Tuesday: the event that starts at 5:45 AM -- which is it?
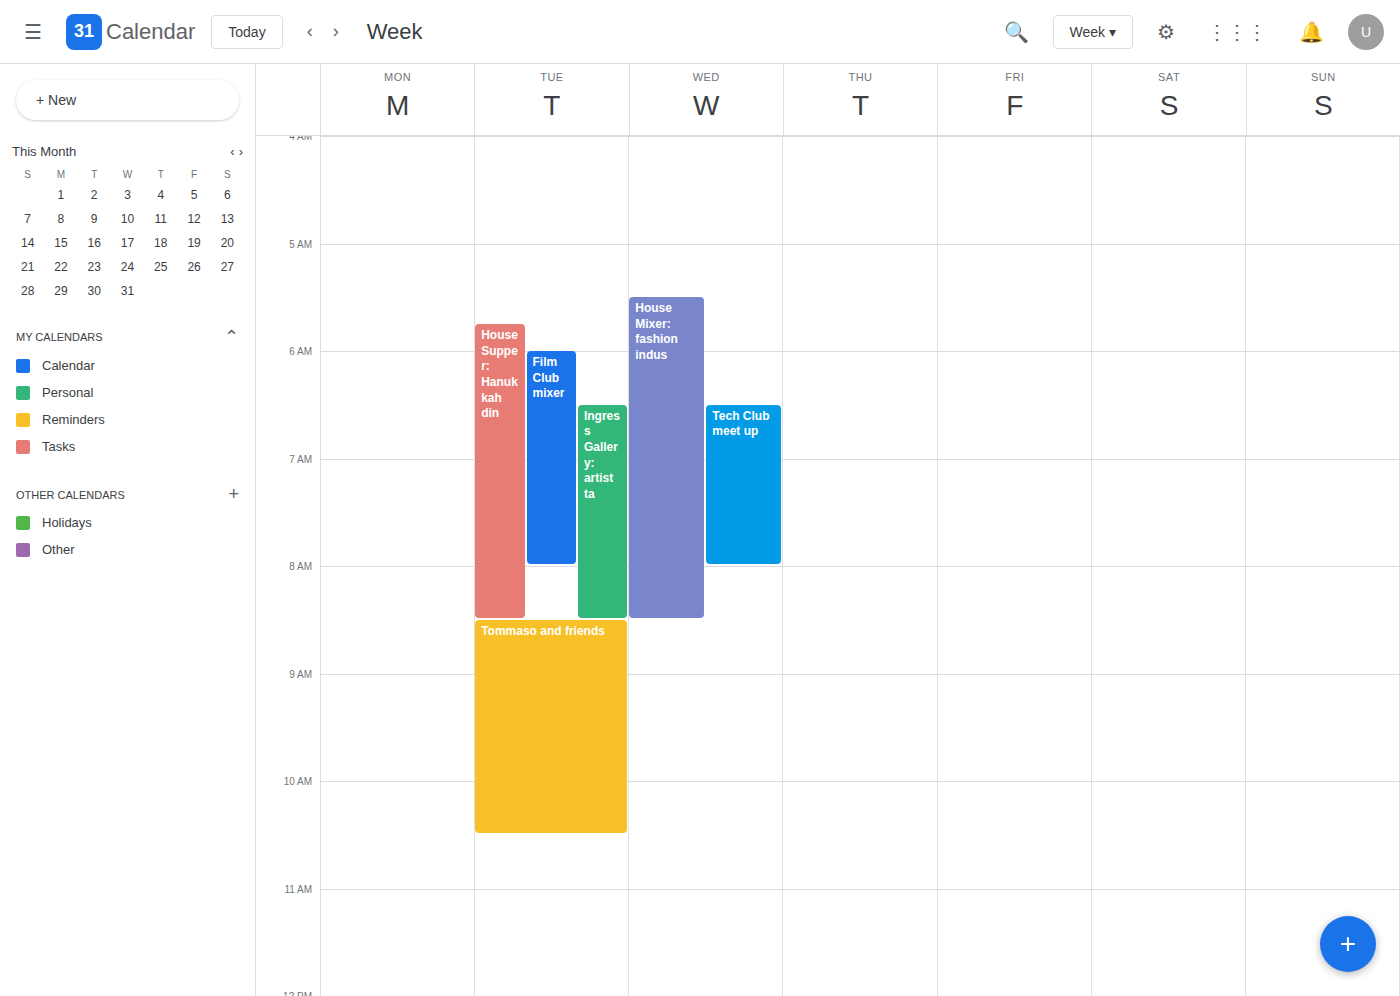
"House Supper: Hanukkah din"